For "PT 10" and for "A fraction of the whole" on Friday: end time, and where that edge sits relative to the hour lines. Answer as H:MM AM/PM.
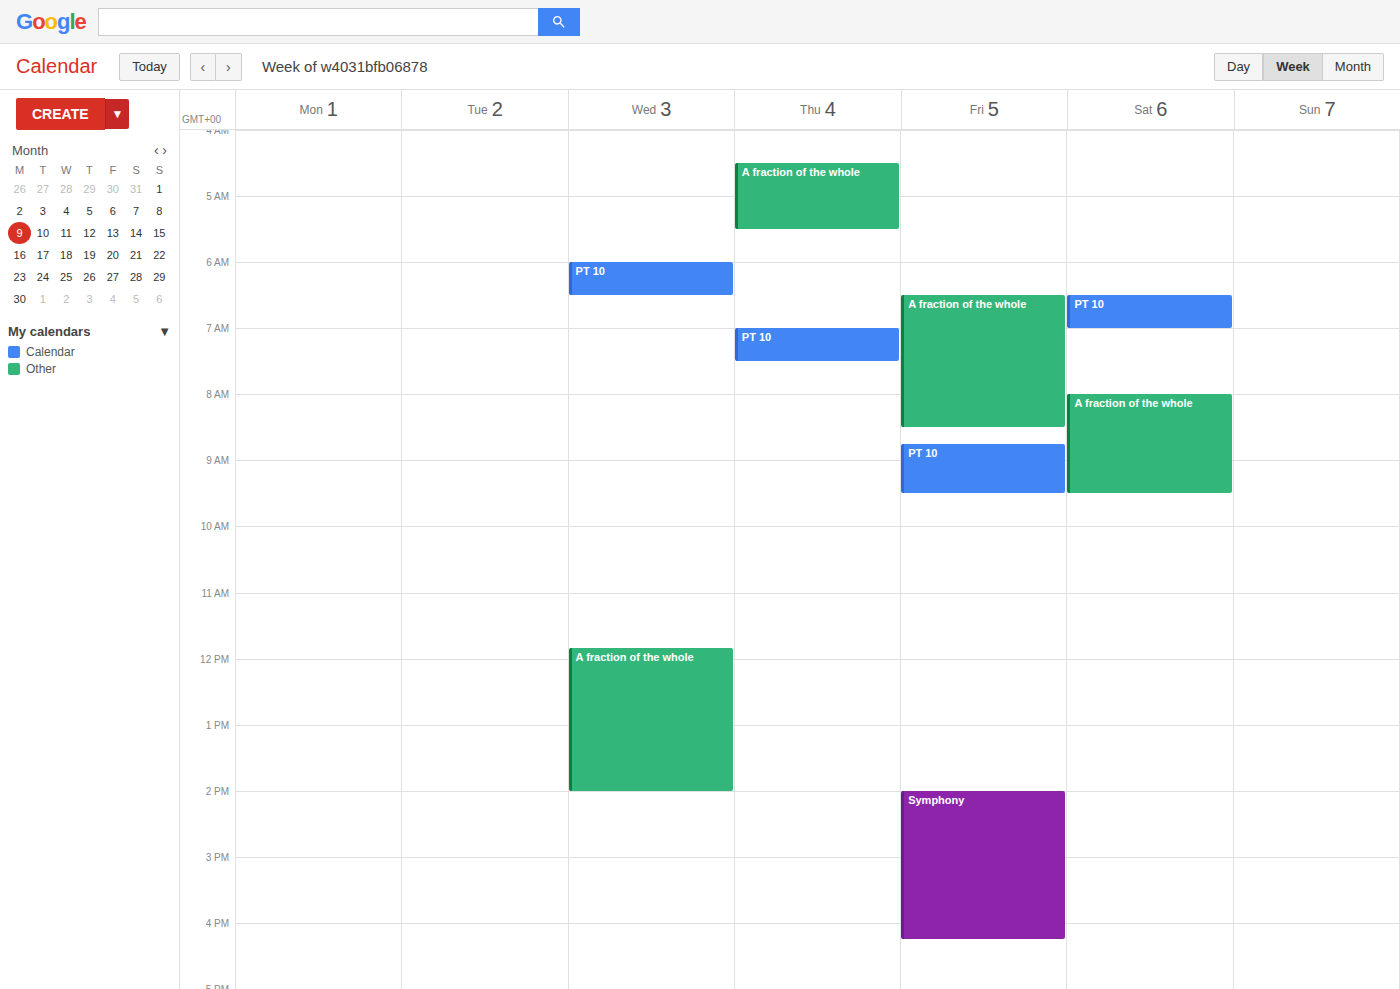
"PT 10": 9:30 AM, halfway between the 9 AM and 10 AM lines. "A fraction of the whole": 8:30 AM, halfway between the 8 AM and 9 AM lines.